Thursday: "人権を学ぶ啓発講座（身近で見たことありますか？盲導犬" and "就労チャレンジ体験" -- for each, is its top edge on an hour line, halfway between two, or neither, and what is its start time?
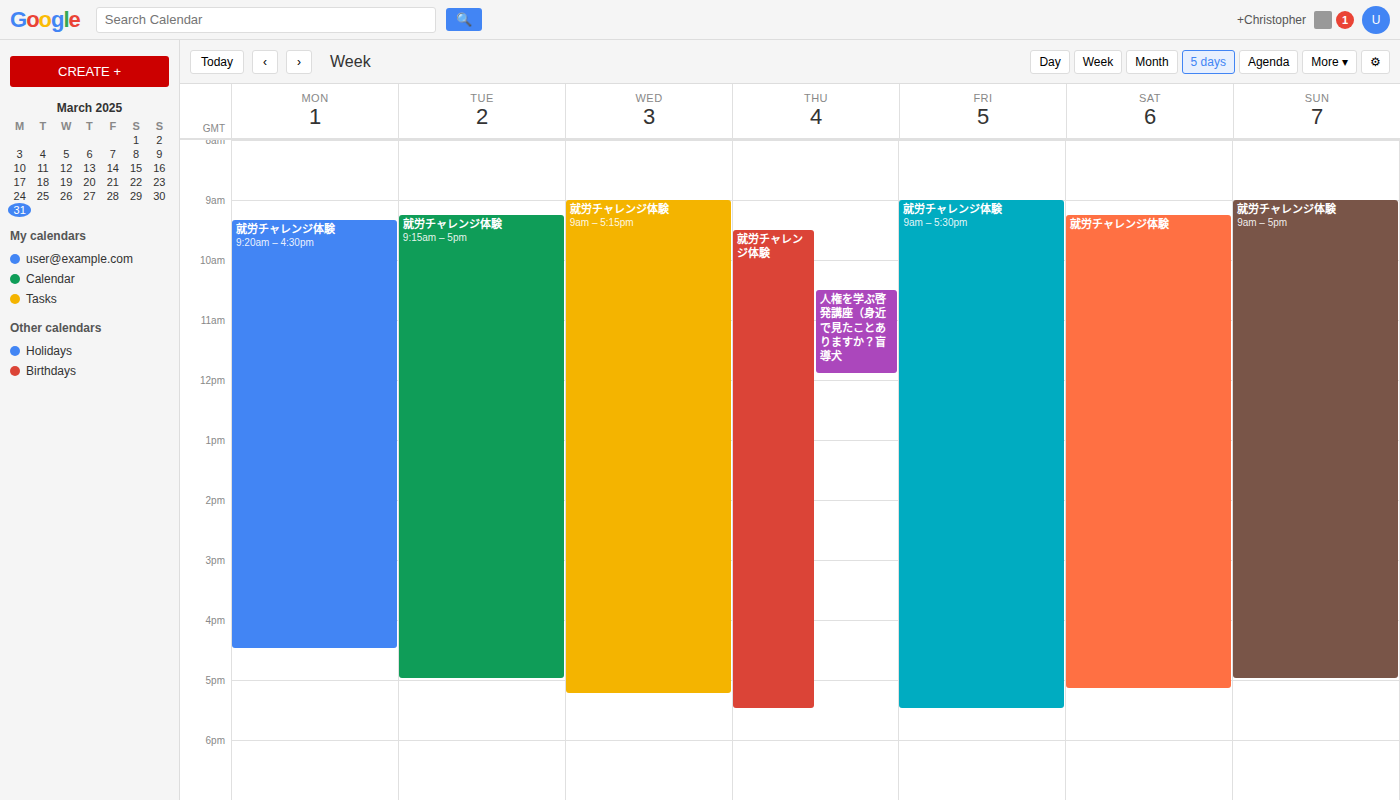
"人権を学ぶ啓発講座（身近で見たことありますか？盲導犬": 10:30, halfway between the 10:00 and 11:00 lines. "就労チャレンジ体験": 09:30, halfway between the 09:00 and 10:00 lines.